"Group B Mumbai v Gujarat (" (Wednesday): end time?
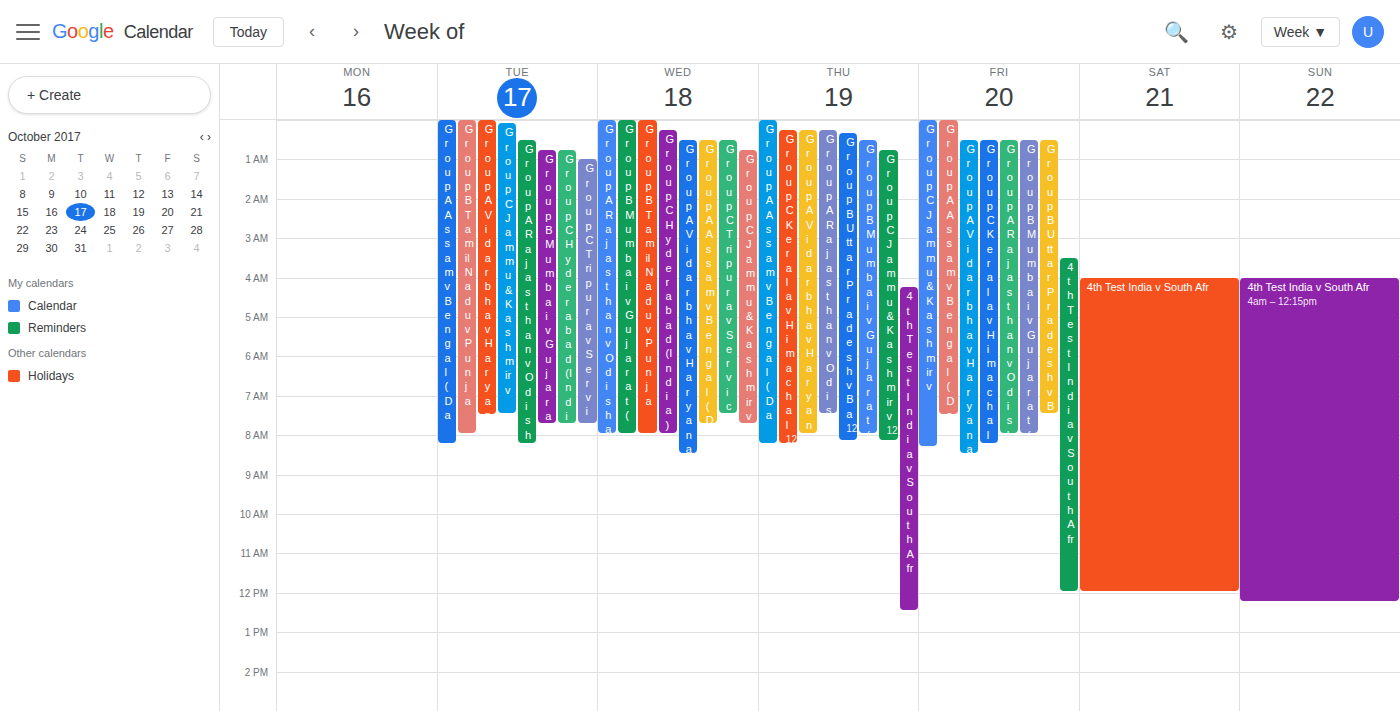
8:00 AM